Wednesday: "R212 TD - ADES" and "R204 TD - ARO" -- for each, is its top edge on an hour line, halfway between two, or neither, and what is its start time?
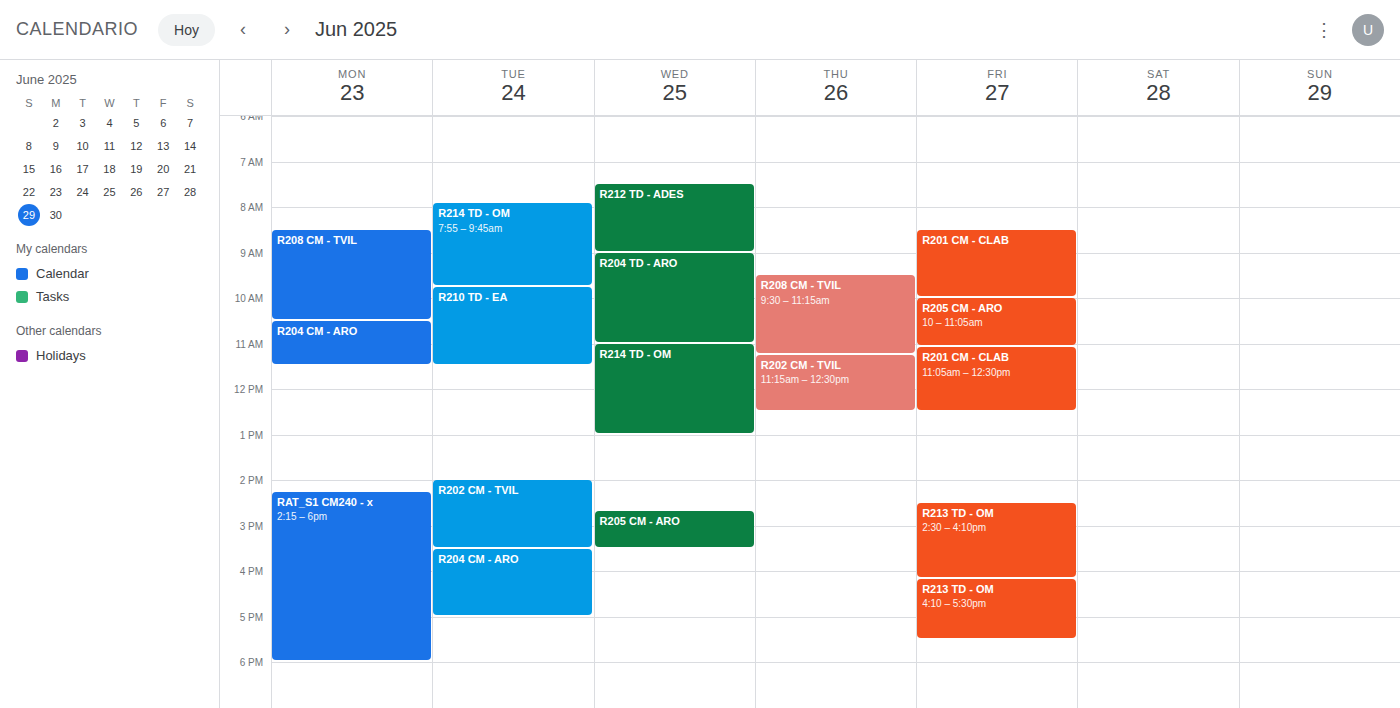
"R212 TD - ADES": 7:30 AM, halfway between the 7 AM and 8 AM lines. "R204 TD - ARO": 9:00 AM, exactly on the 9 AM line.